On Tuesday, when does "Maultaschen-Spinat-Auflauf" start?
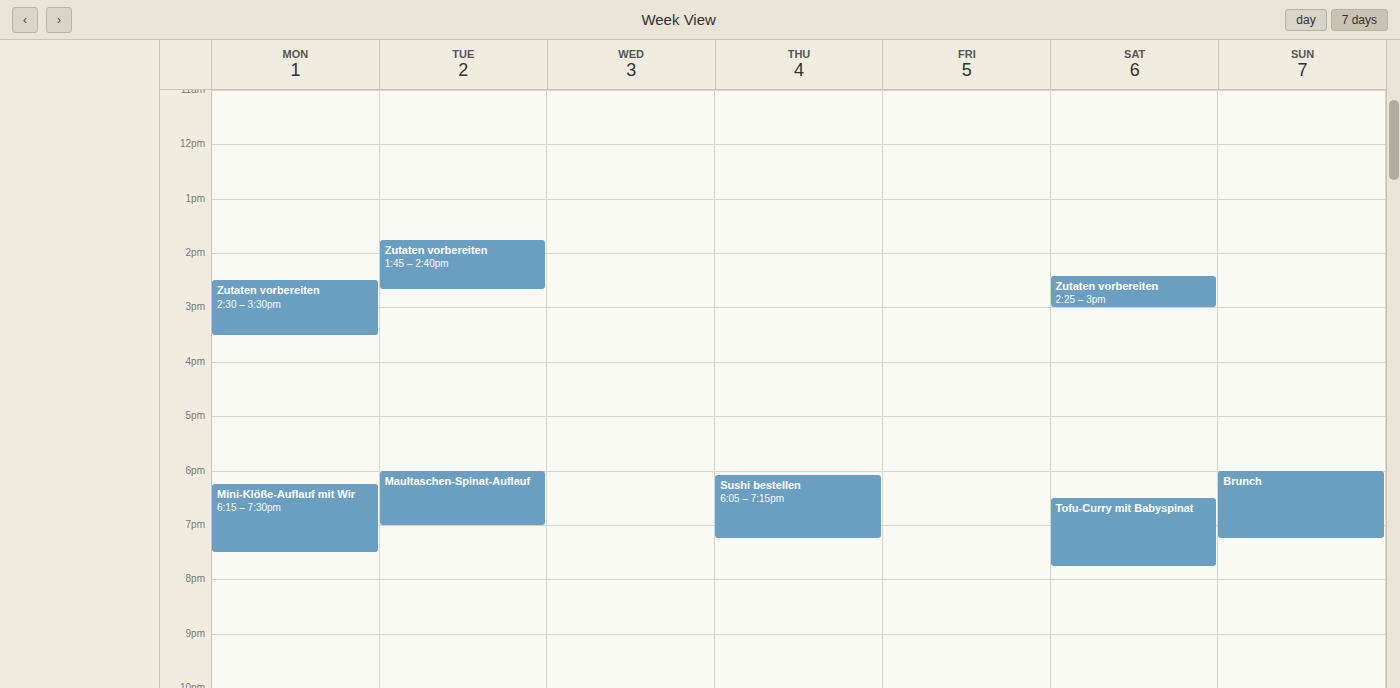
6:00 PM